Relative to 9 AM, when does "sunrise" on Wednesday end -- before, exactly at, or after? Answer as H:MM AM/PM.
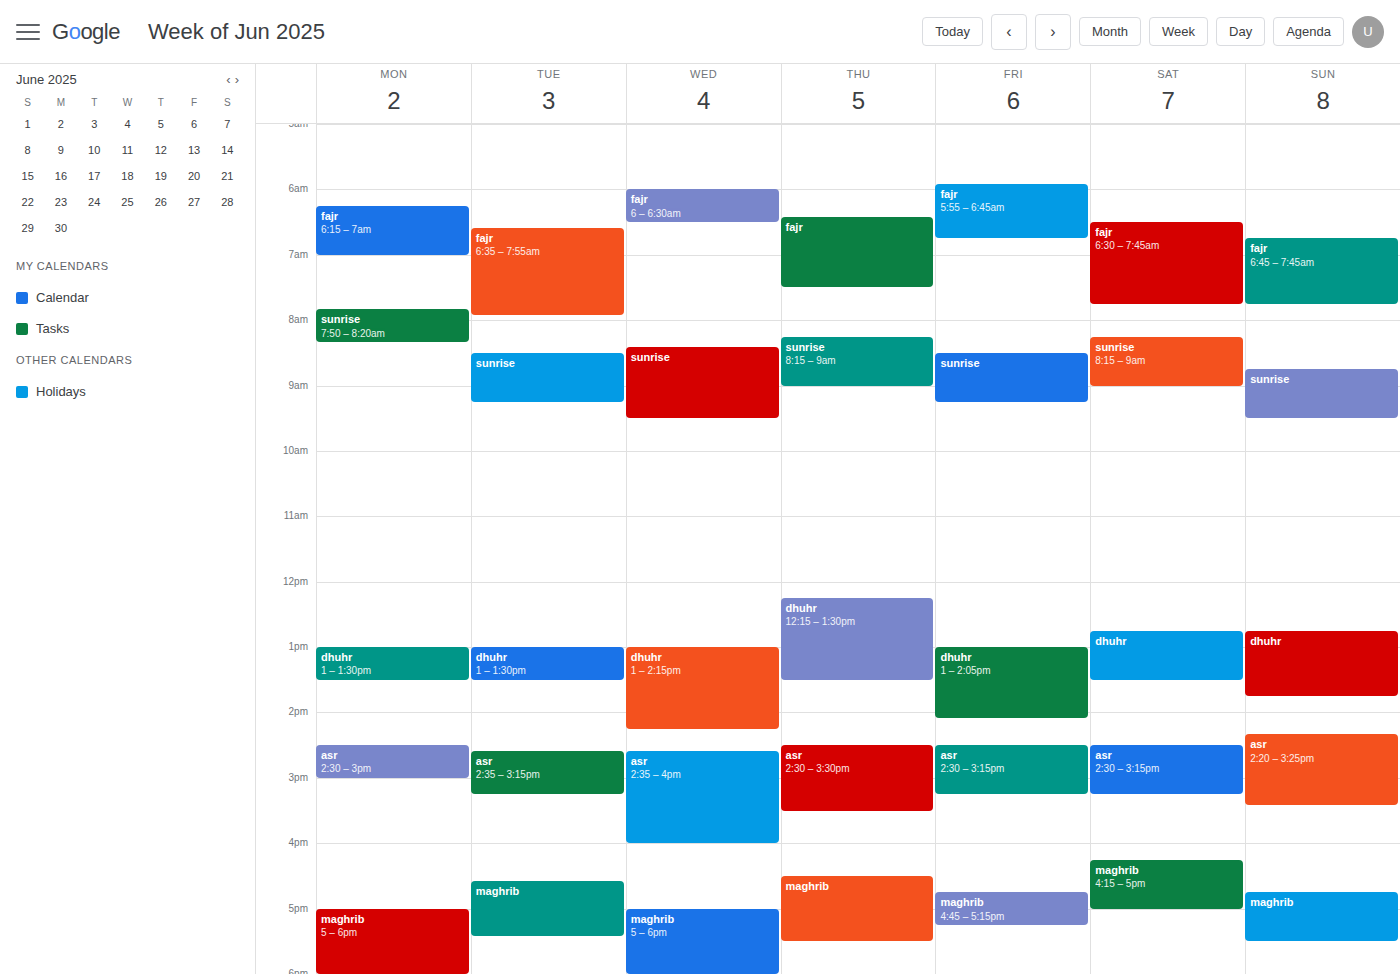
9:30 AM -- after 9 AM, 30 minutes below the 9 AM line.